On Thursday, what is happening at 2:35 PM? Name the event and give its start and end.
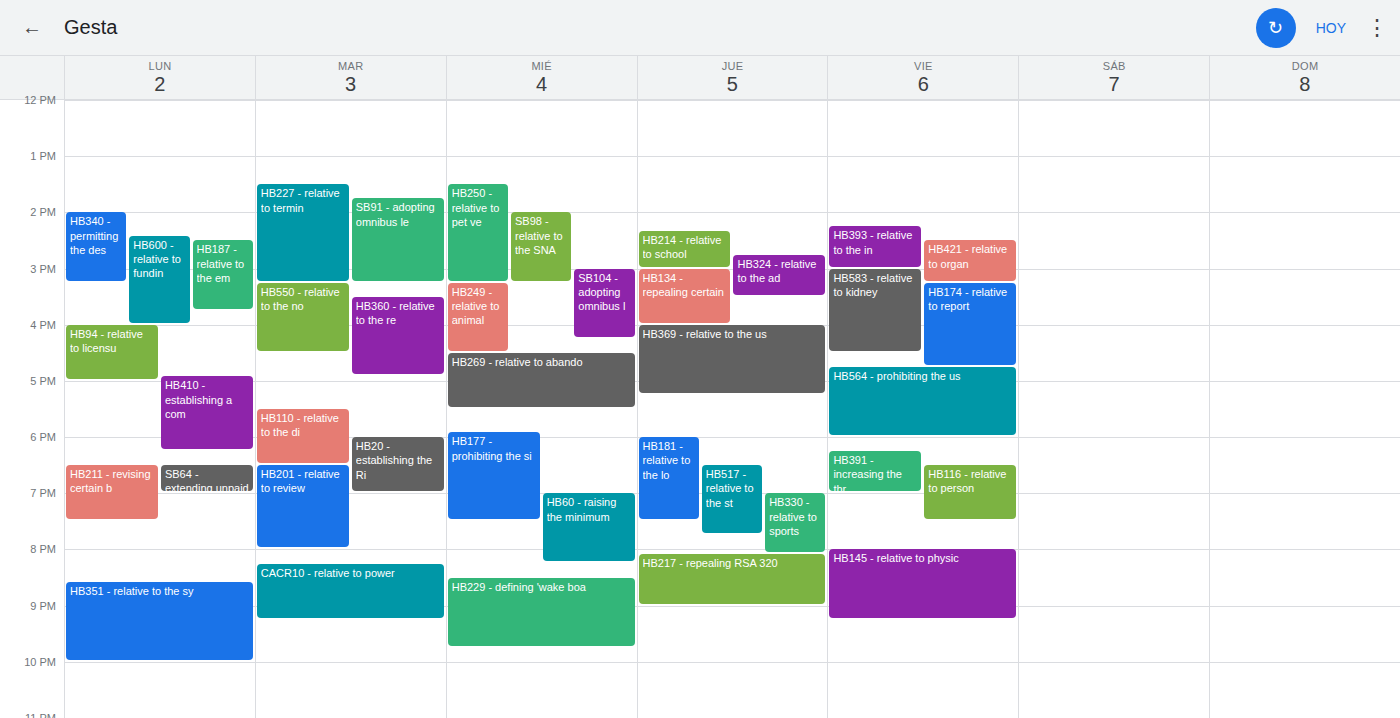
"HB214 - relative to school", 2:20 PM to 3:00 PM